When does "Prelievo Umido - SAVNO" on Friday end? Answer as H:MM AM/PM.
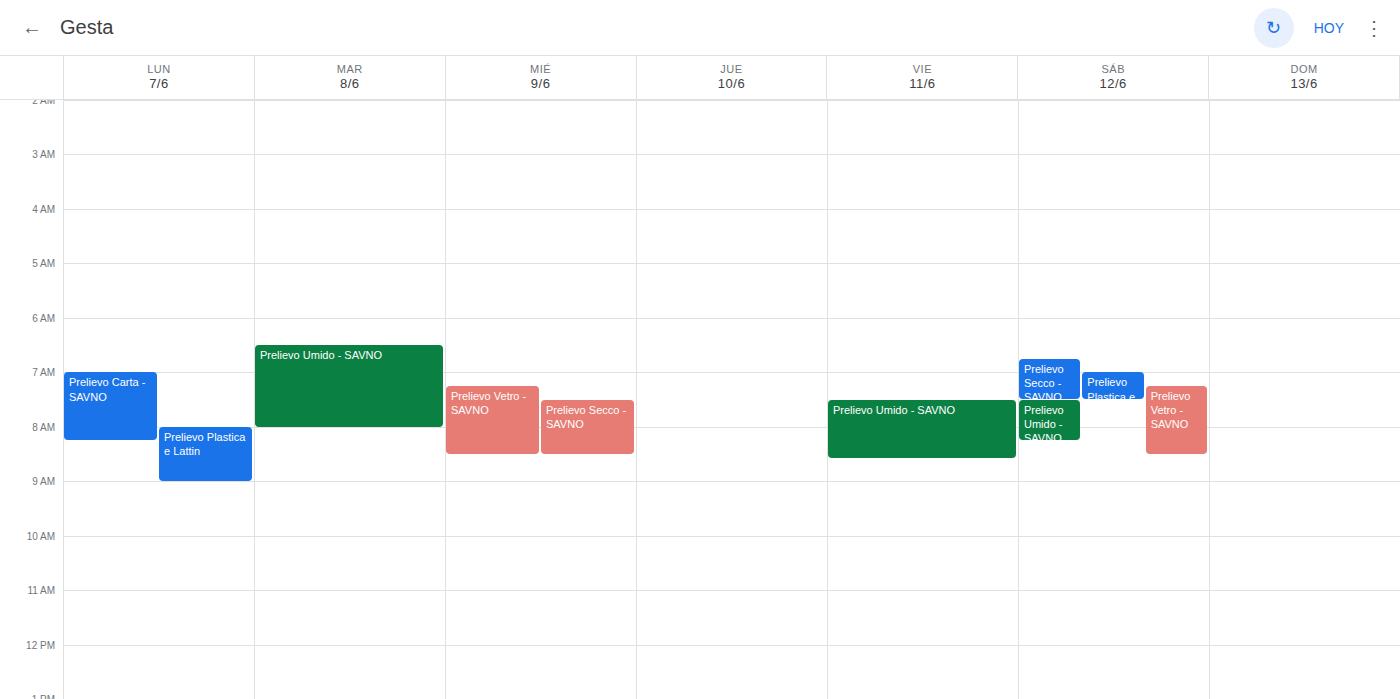
8:35 AM